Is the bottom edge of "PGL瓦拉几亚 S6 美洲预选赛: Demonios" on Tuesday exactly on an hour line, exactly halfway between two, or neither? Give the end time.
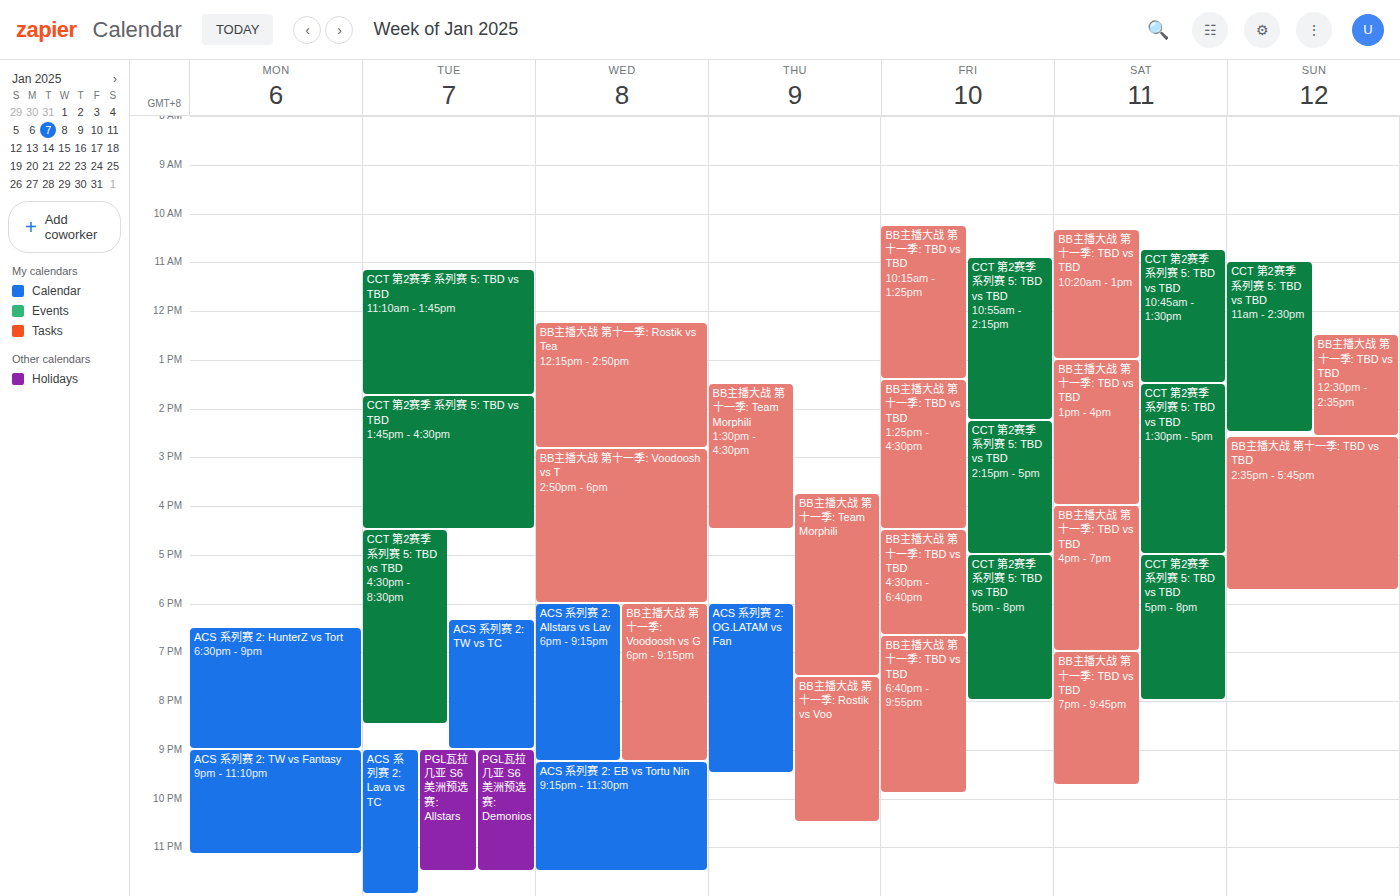
11:30 PM -- halfway between the 11 PM and 12 AM lines.